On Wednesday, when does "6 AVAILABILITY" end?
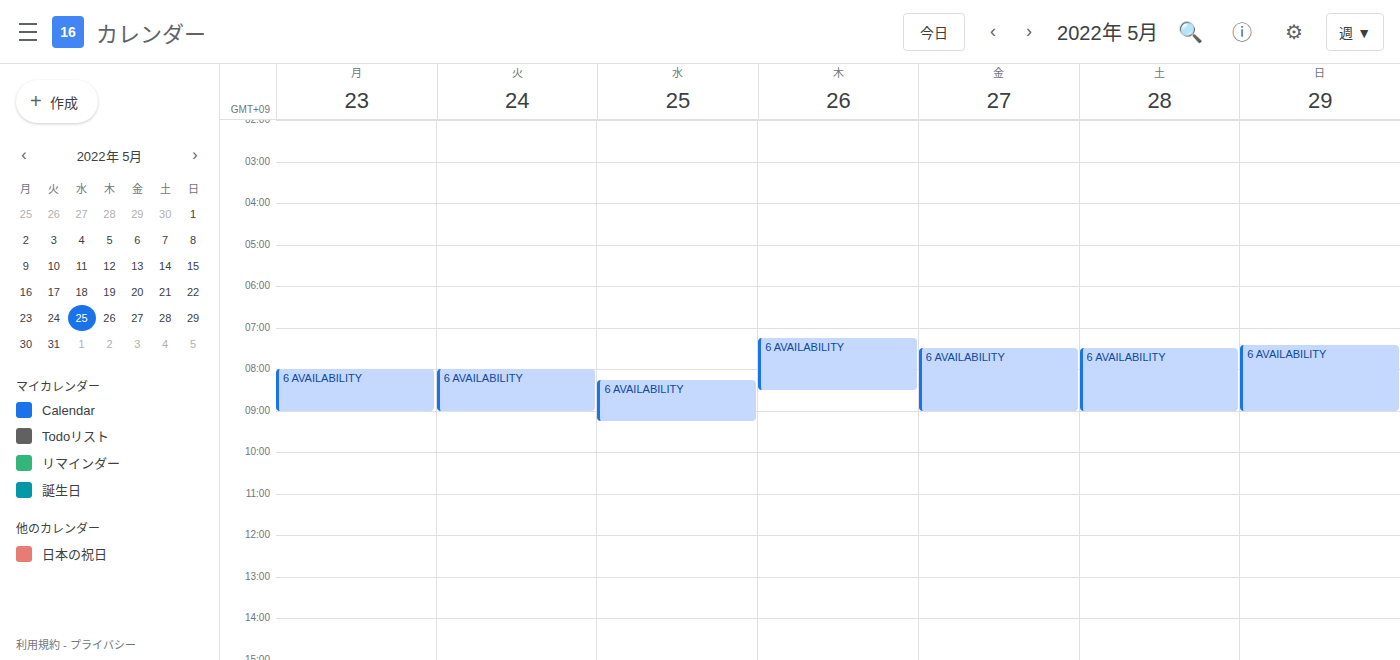
9:15 AM